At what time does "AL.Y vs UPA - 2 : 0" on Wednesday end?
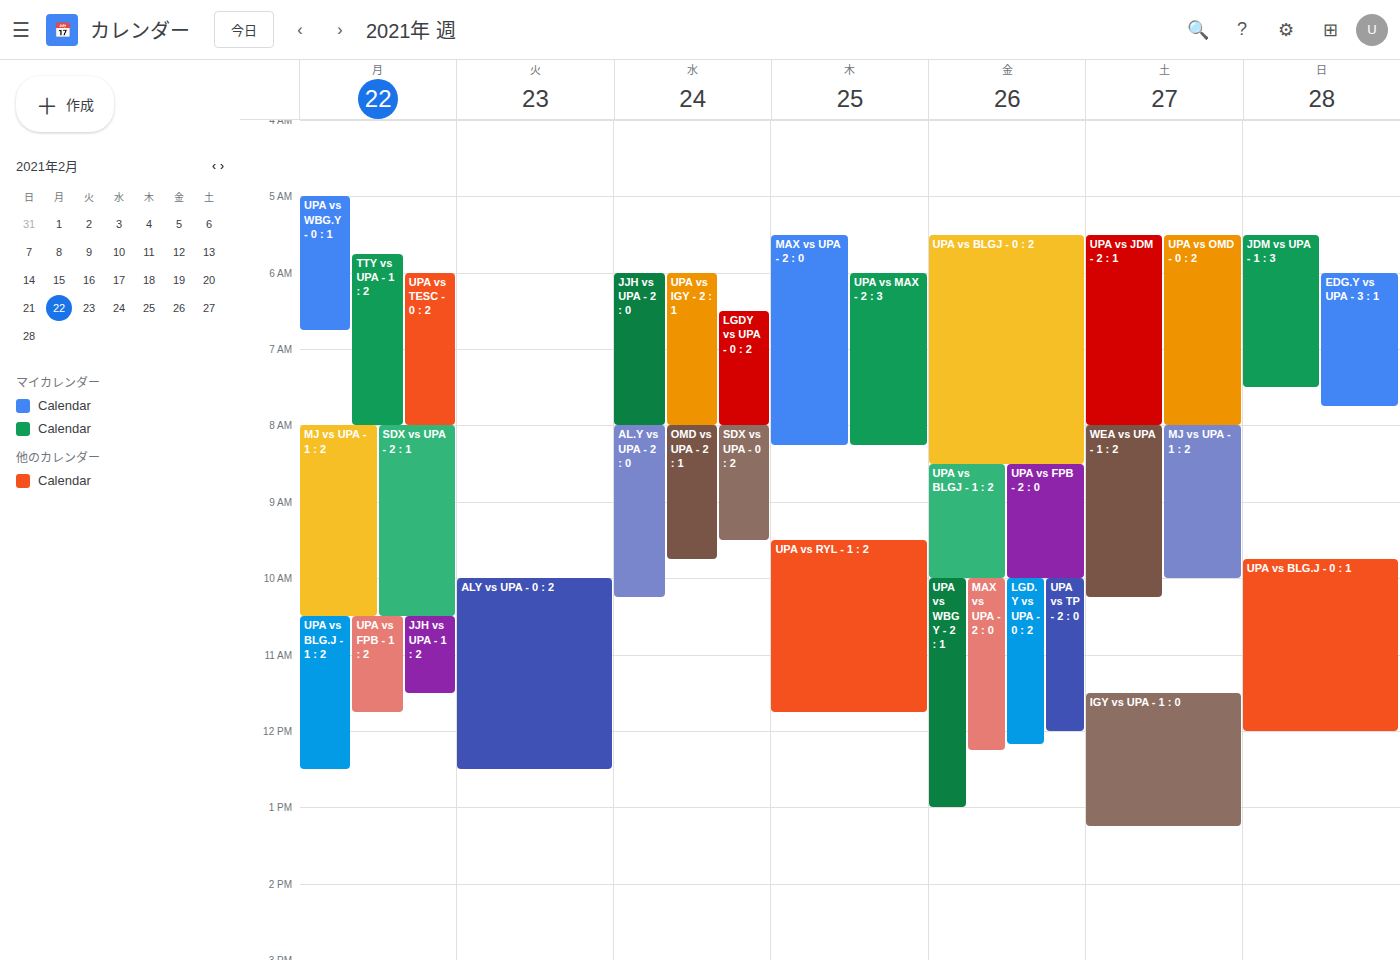
10:15 AM